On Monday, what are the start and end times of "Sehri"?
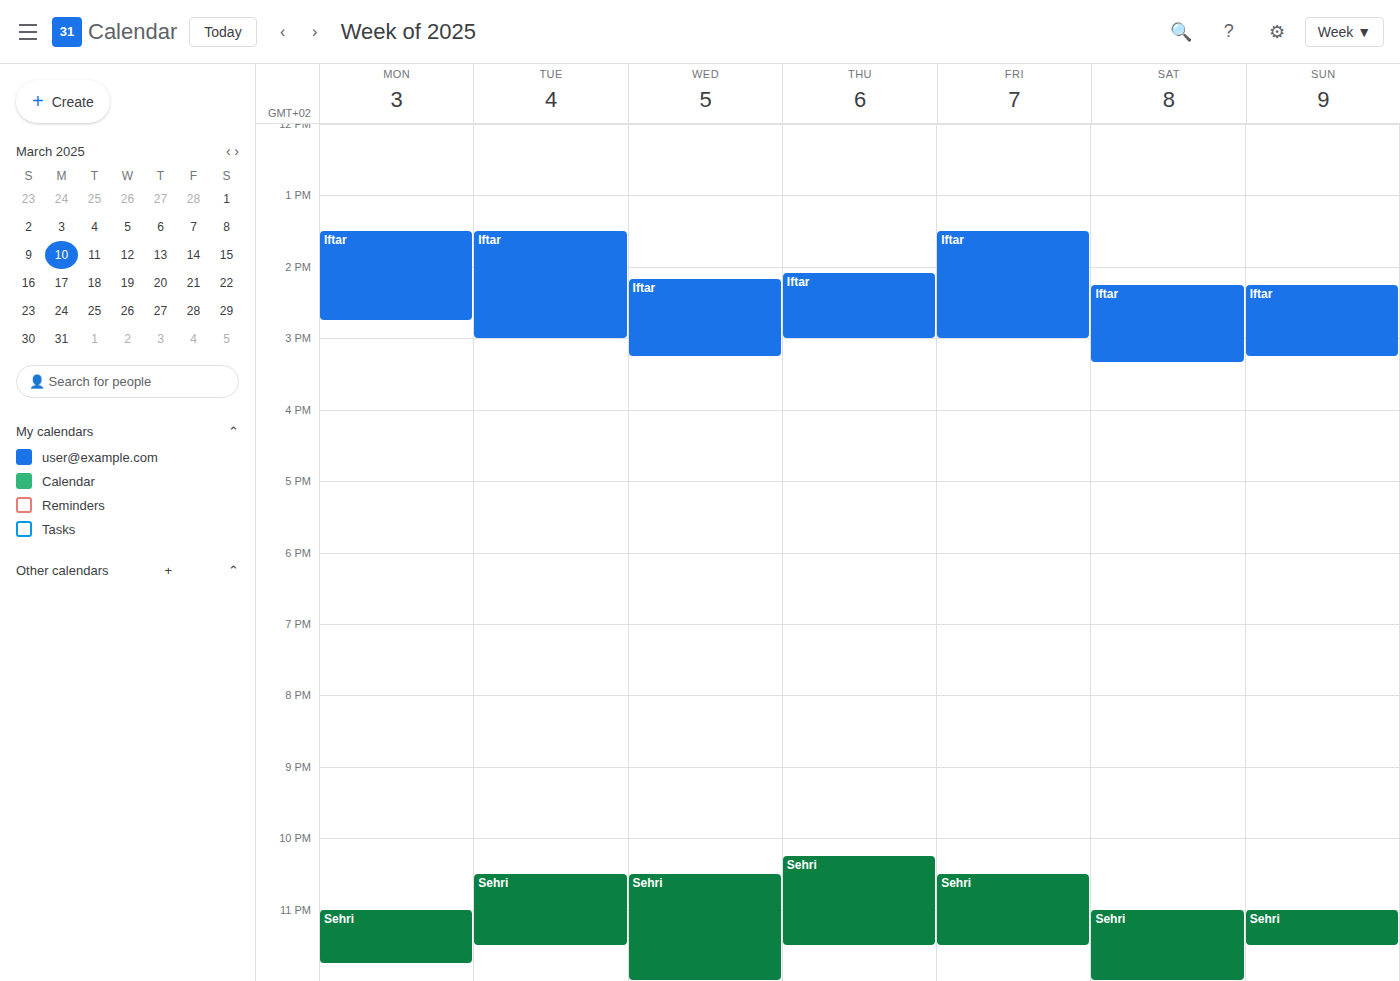
11:00 PM to 11:45 PM